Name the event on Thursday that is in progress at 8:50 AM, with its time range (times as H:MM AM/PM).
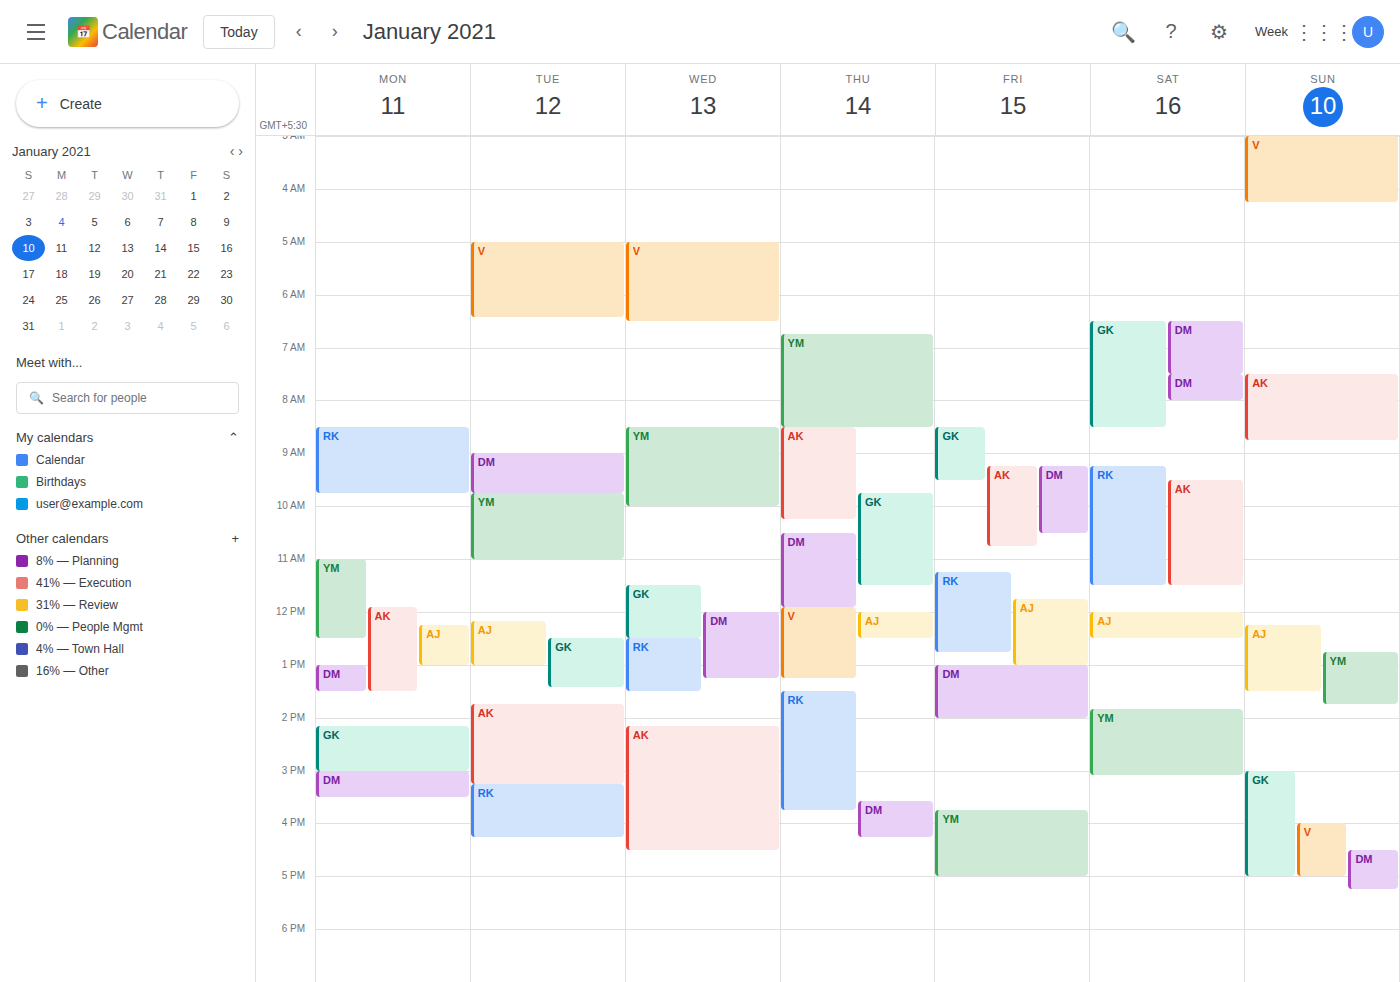
"AK", 8:30 AM to 10:15 AM